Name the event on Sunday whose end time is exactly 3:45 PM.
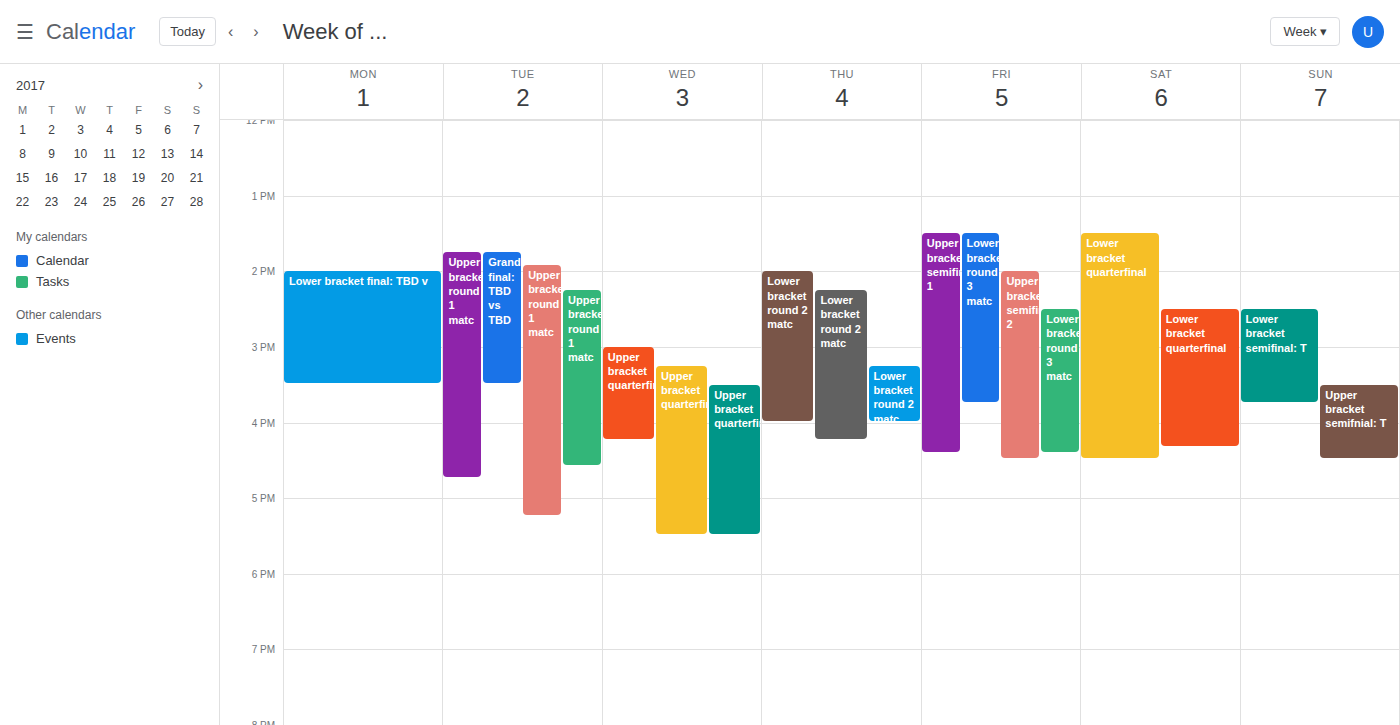
"Lower bracket semifinal: T"